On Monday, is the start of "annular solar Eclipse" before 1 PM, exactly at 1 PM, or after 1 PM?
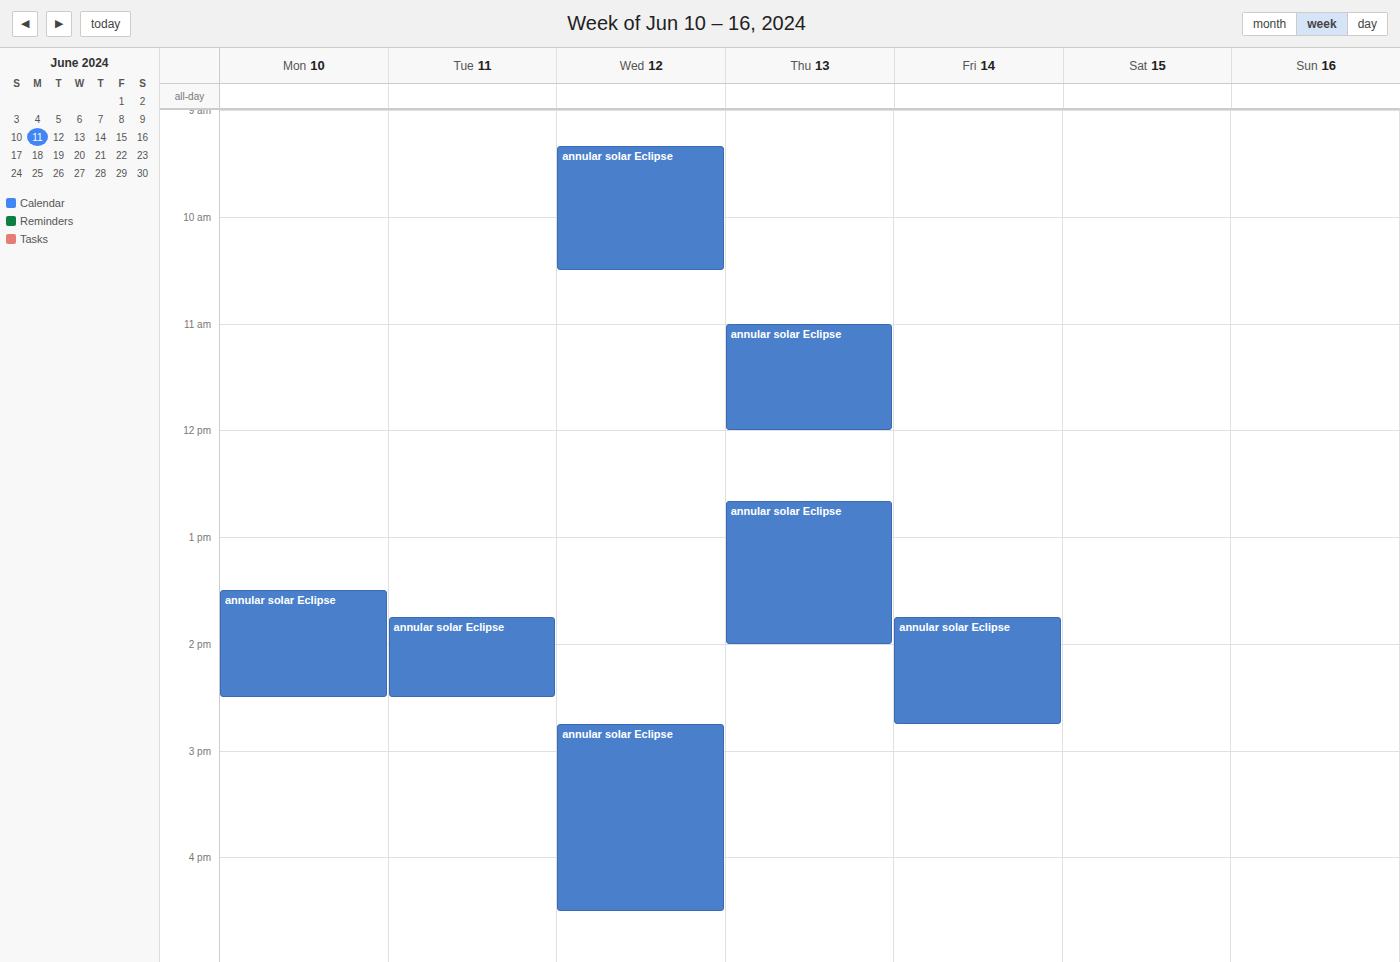
1:30 PM -- after 1 PM, 30 minutes below the 1 PM line.